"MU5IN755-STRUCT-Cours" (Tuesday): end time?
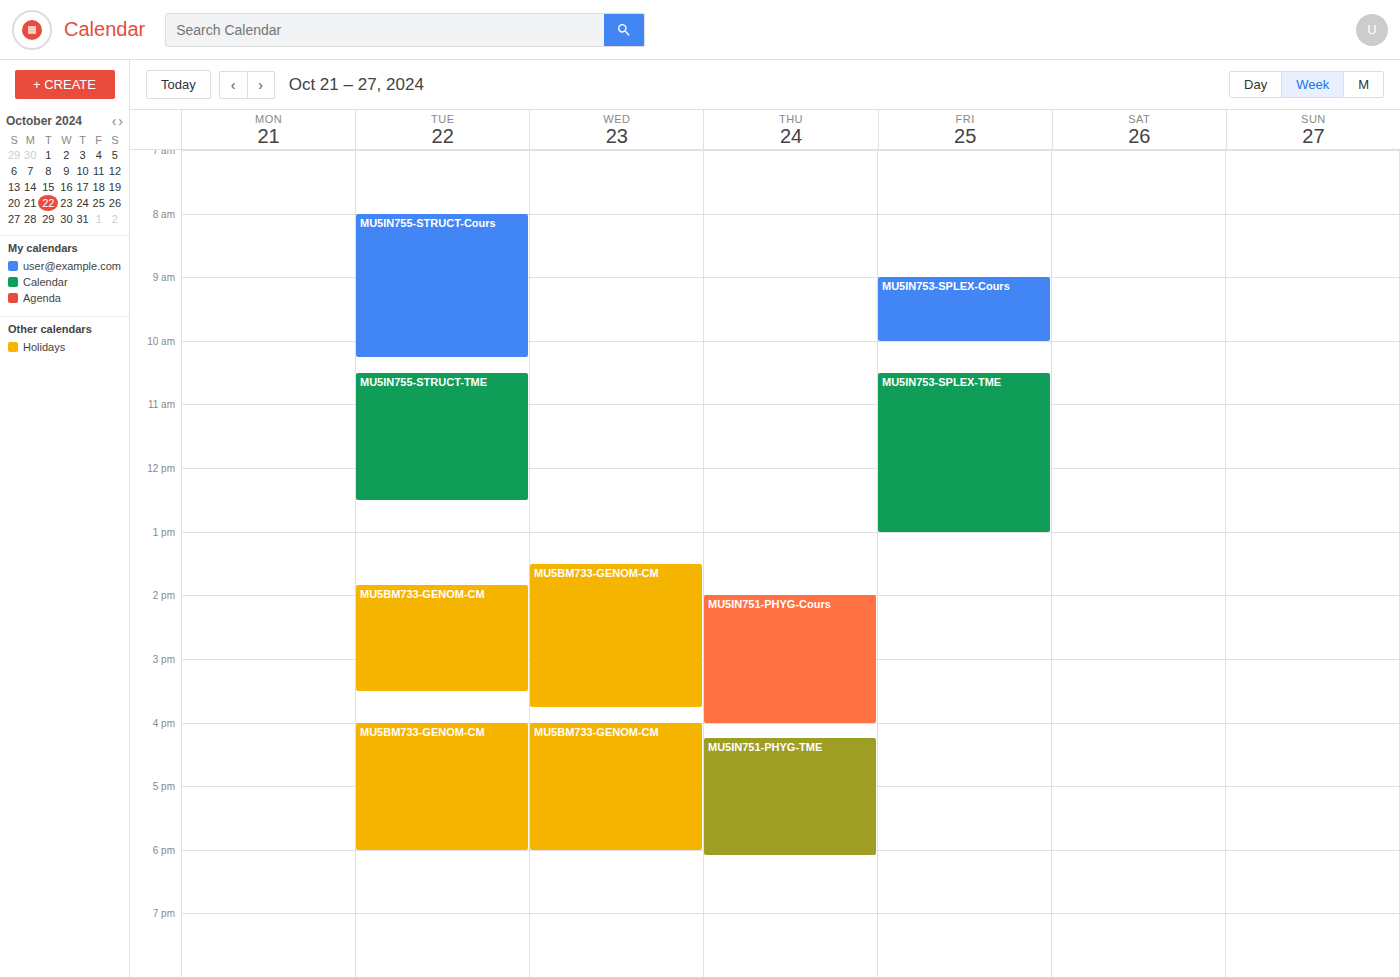
10:15